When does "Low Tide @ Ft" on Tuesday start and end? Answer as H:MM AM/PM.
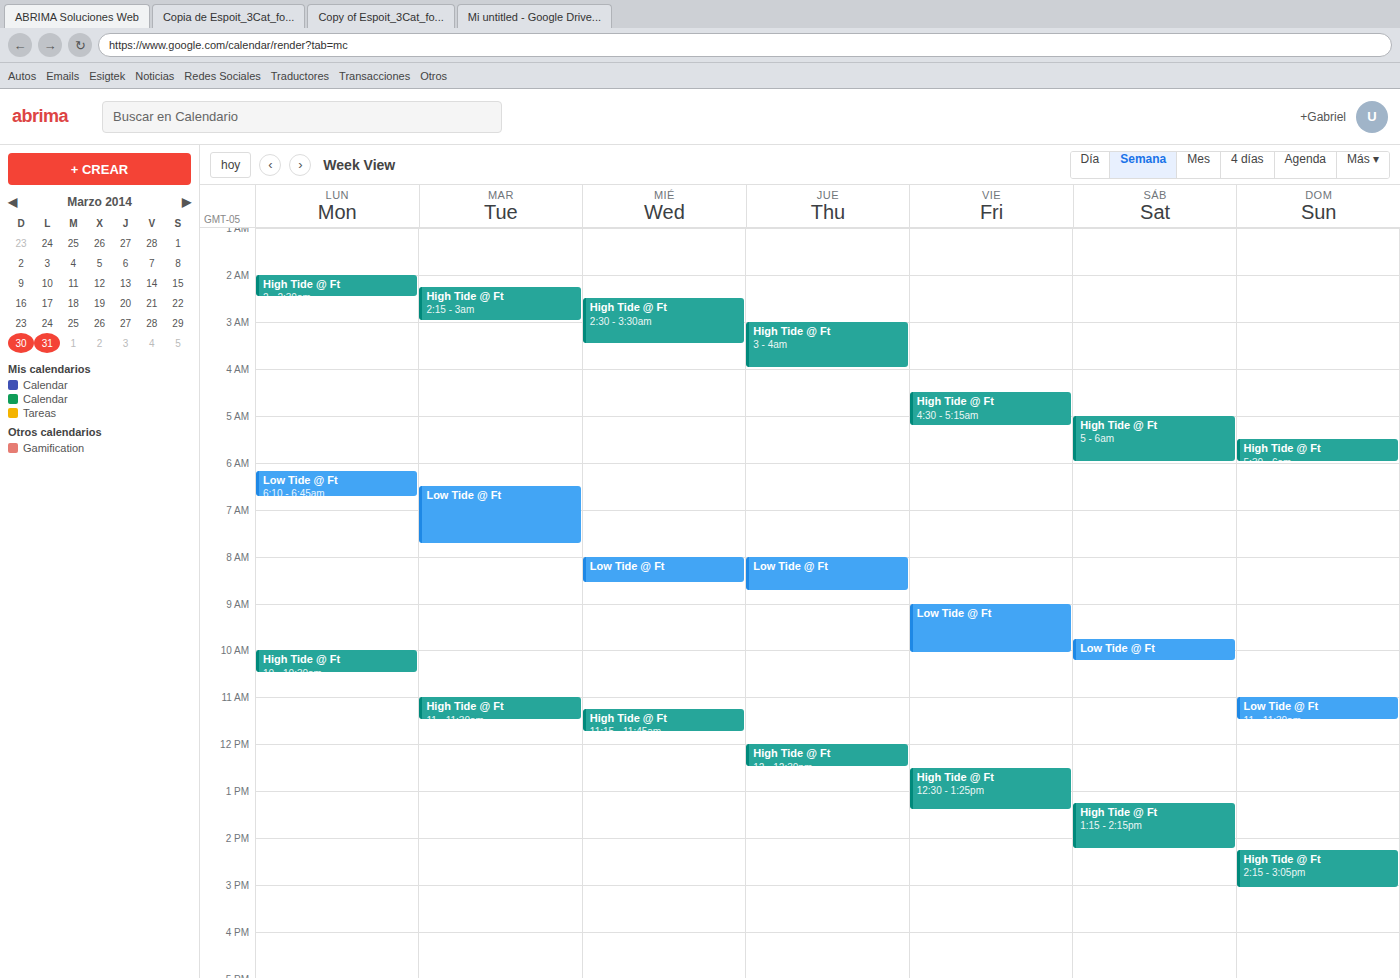
6:30 AM to 7:45 AM